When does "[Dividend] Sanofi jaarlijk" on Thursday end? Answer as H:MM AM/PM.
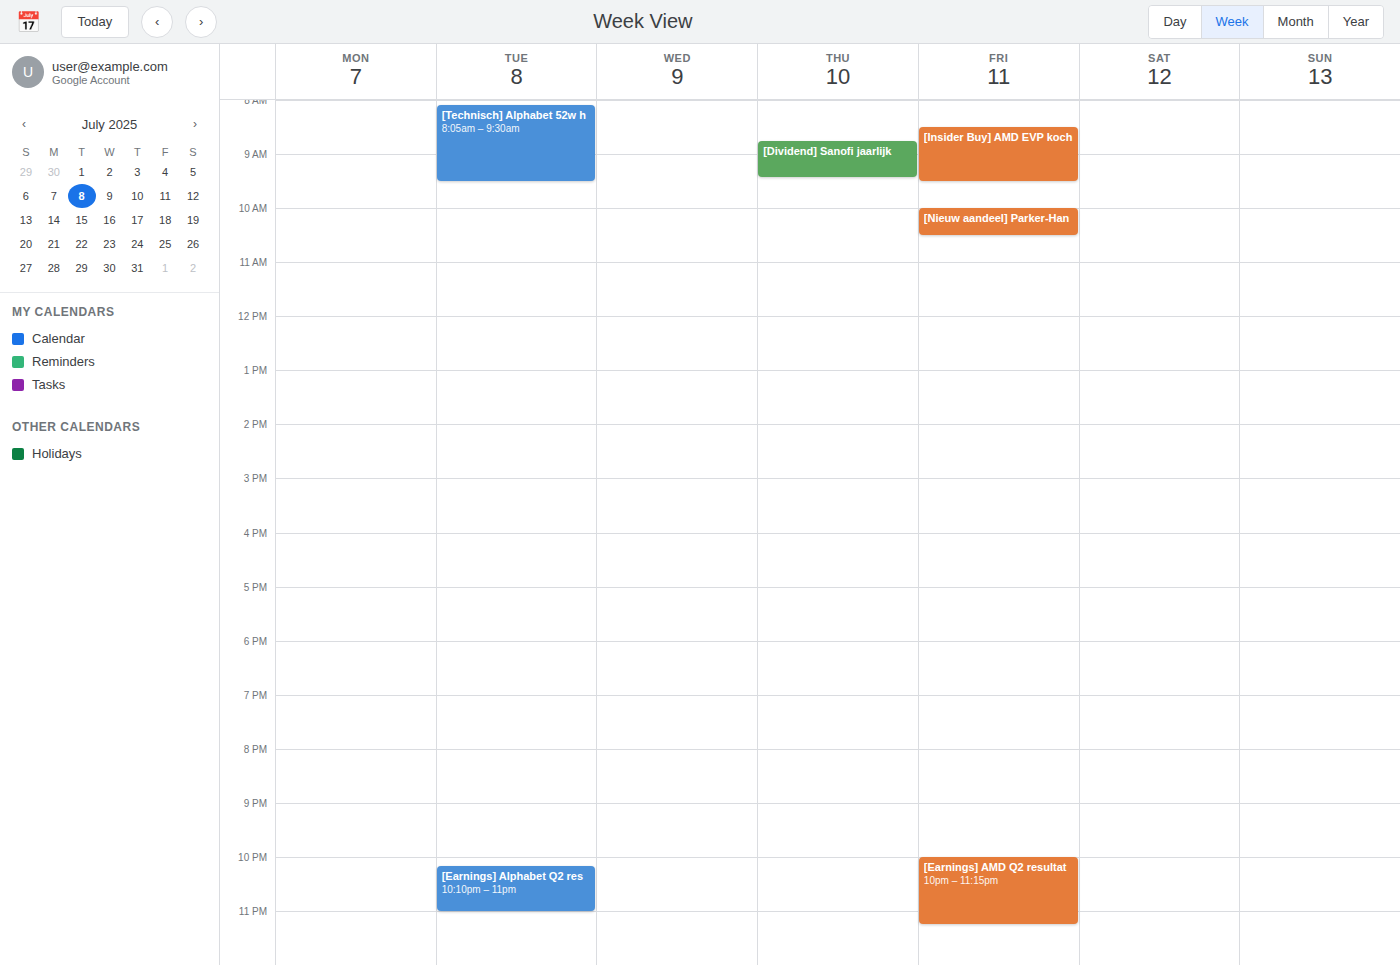
9:25 AM